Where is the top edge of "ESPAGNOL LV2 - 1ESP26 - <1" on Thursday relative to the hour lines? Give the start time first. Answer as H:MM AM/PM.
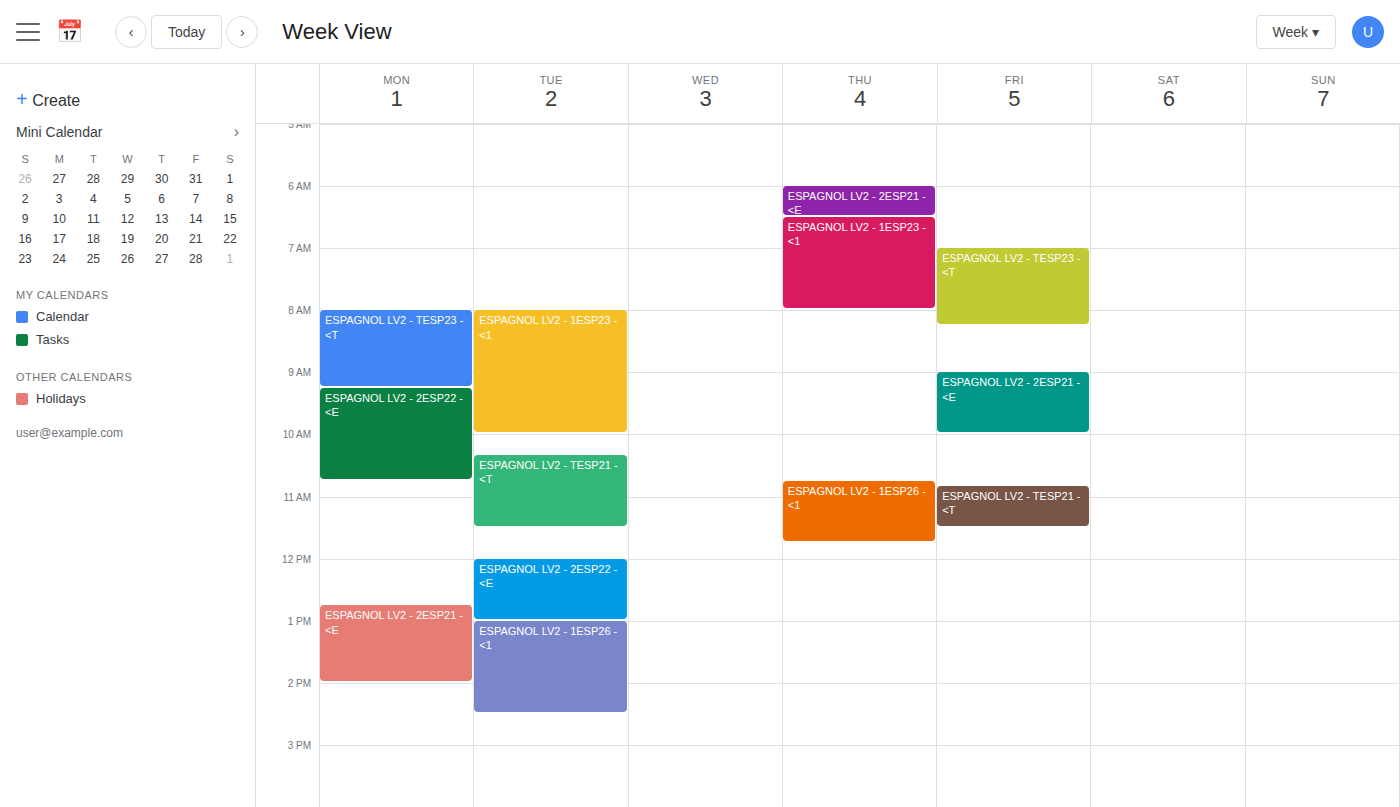
10:45 AM -- neither: three quarters of the way from the 10 AM line to the 11 AM line.